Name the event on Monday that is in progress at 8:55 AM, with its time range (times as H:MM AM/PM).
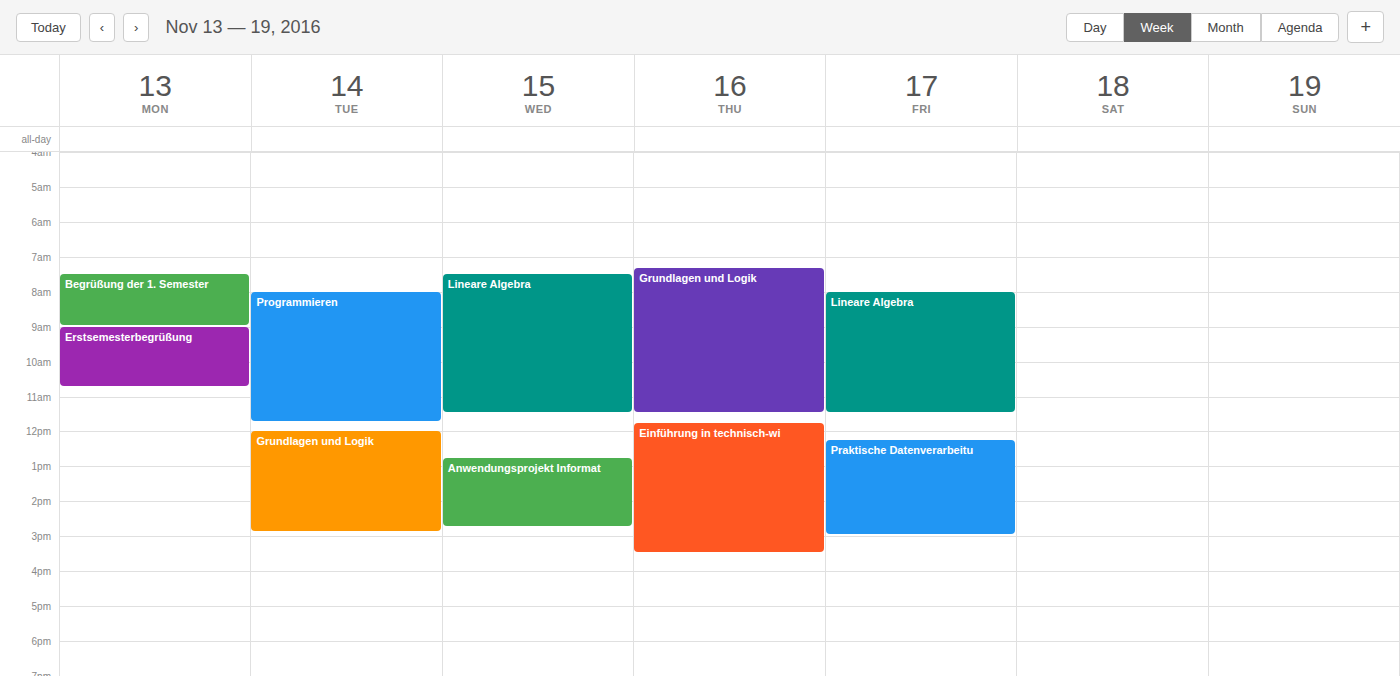
"Begrüßung der 1. Semester", 7:30 AM to 9:00 AM